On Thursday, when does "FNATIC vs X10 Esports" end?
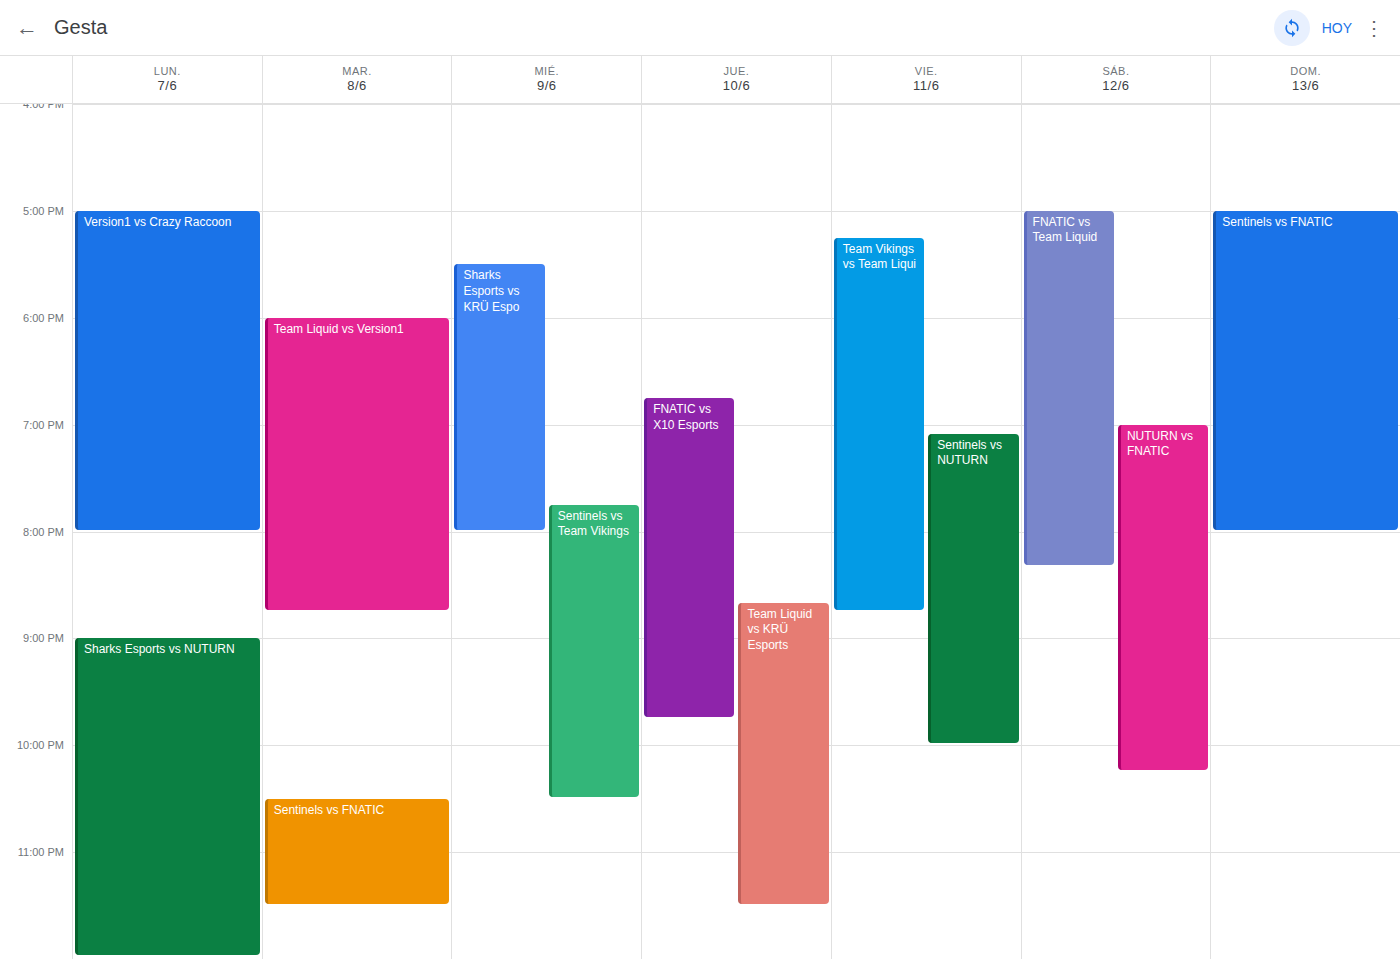
9:45 PM